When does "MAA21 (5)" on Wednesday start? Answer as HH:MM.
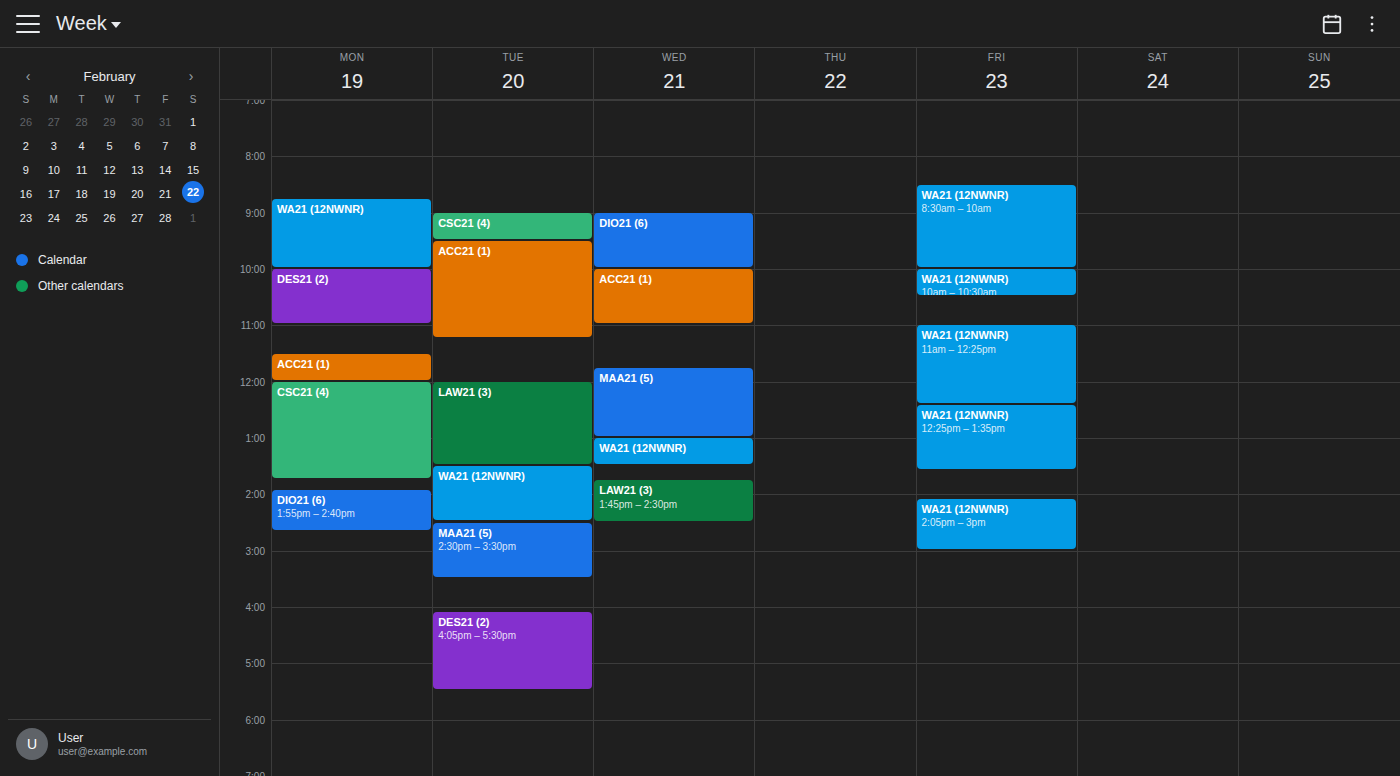
11:45